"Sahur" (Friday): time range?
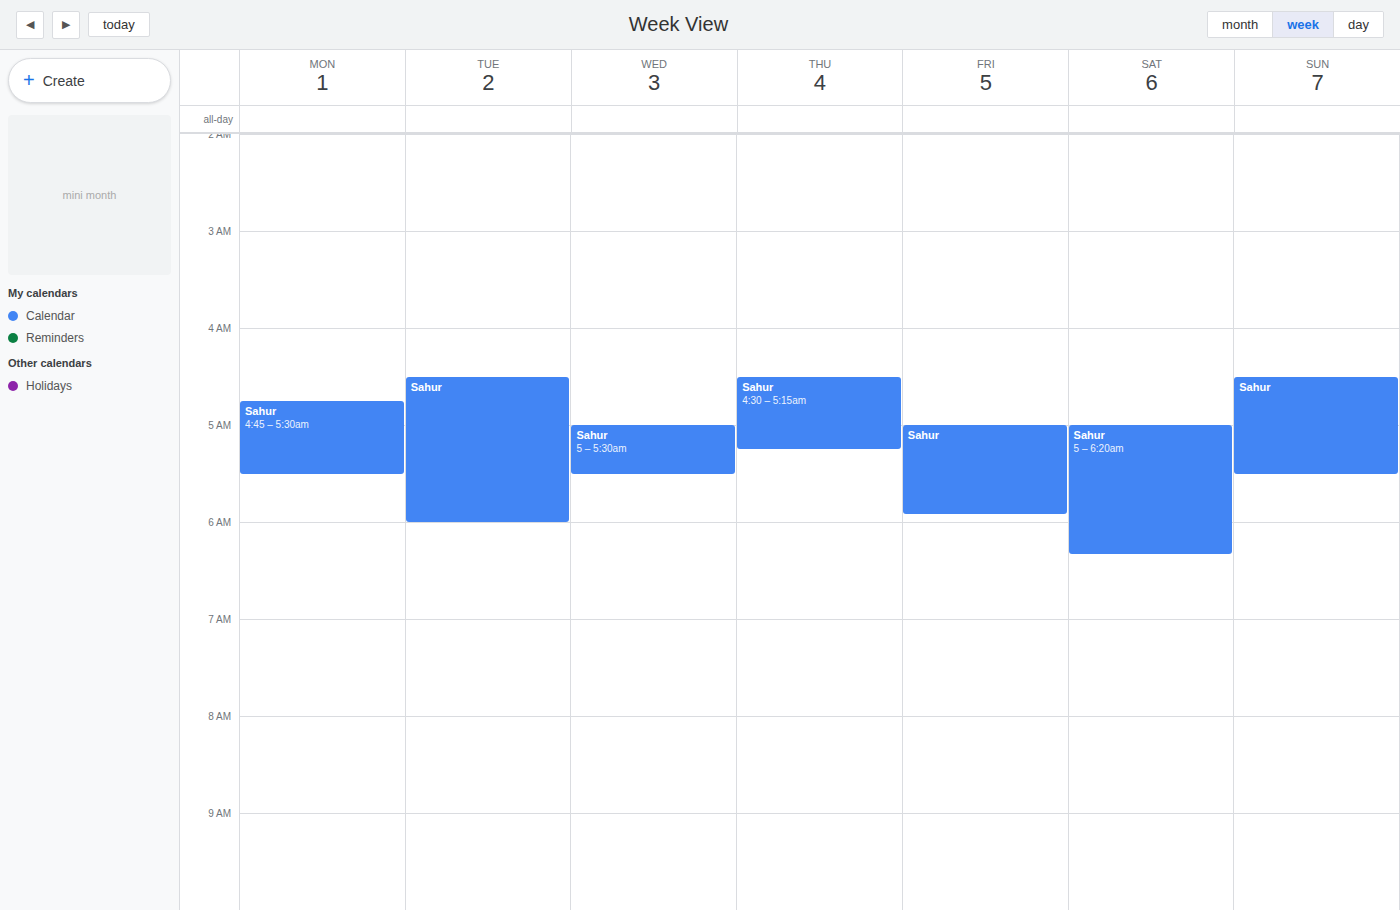
05:00 to 05:55